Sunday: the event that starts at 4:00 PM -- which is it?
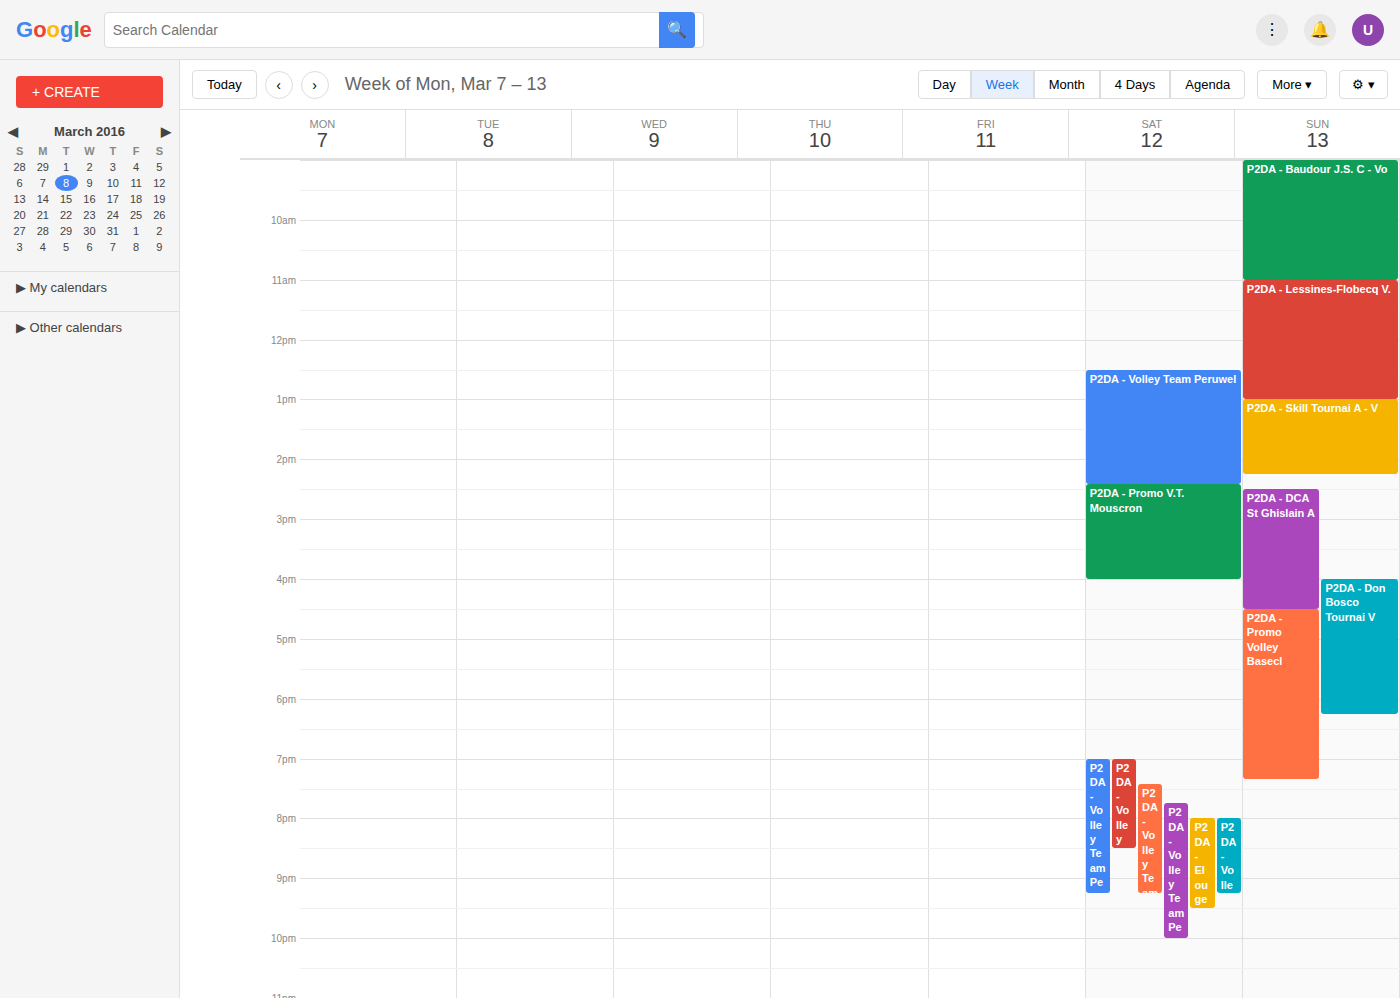
"P2DA - Don Bosco Tournai V"